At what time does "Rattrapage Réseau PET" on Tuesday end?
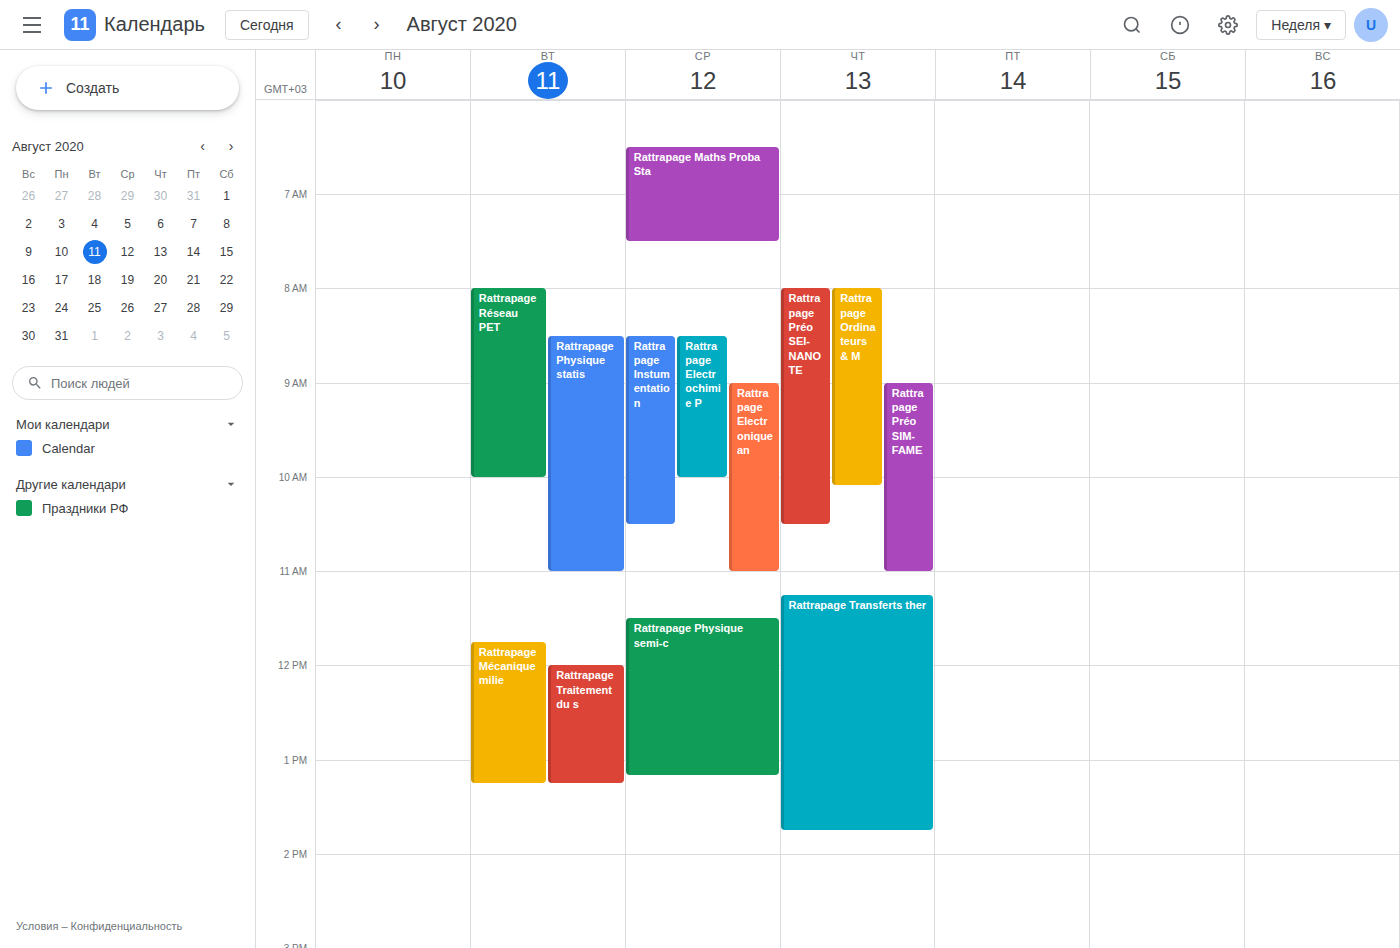
10:00